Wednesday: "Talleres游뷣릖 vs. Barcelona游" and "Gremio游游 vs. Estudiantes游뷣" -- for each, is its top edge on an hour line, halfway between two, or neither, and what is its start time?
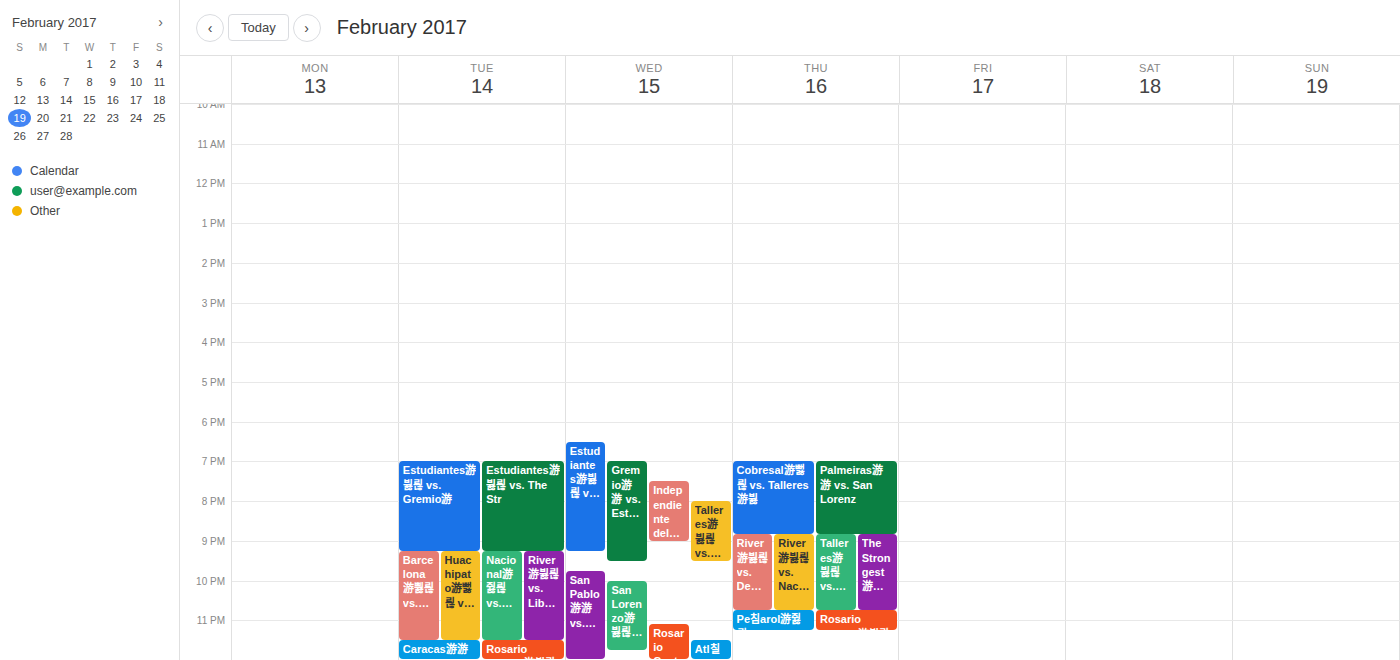
"Talleres游뷣릖 vs. Barcelona游": 8:00 PM, exactly on the 8 PM line. "Gremio游游 vs. Estudiantes游뷣": 7:00 PM, exactly on the 7 PM line.